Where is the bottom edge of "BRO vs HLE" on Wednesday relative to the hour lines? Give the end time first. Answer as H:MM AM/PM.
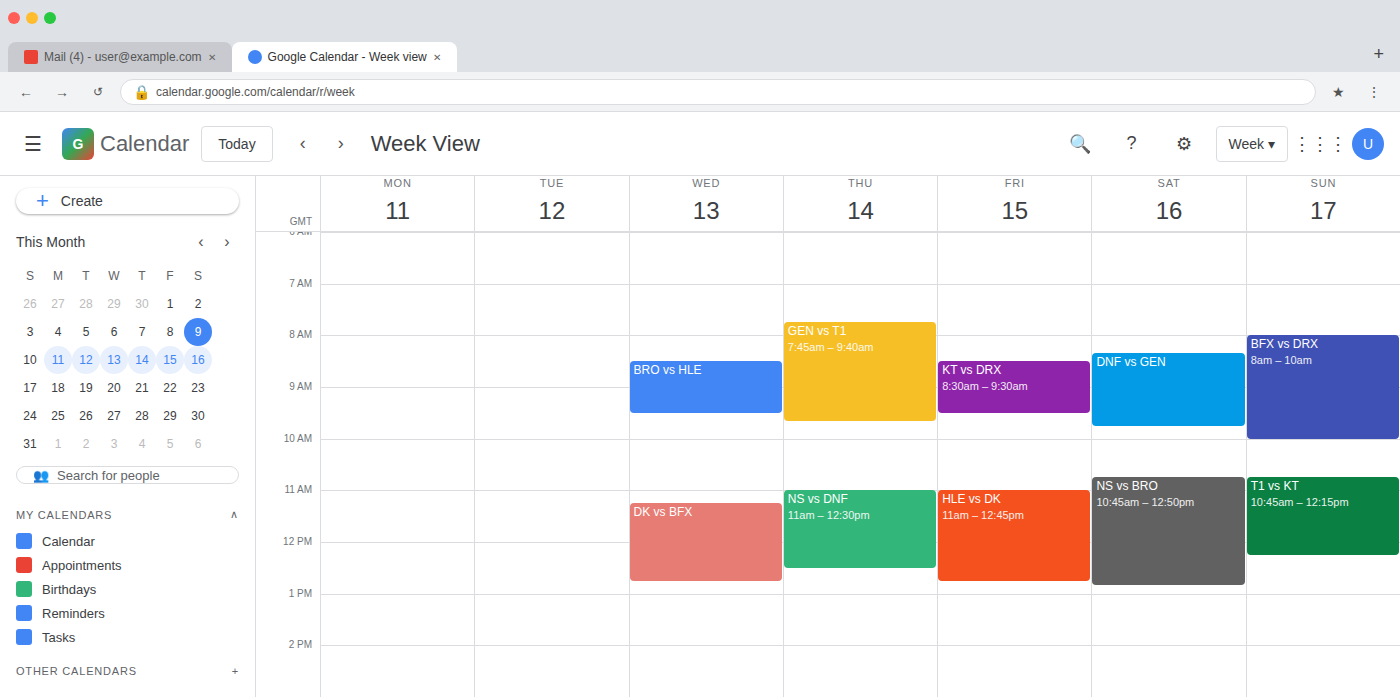
9:30 AM -- halfway between the 9 AM and 10 AM lines.